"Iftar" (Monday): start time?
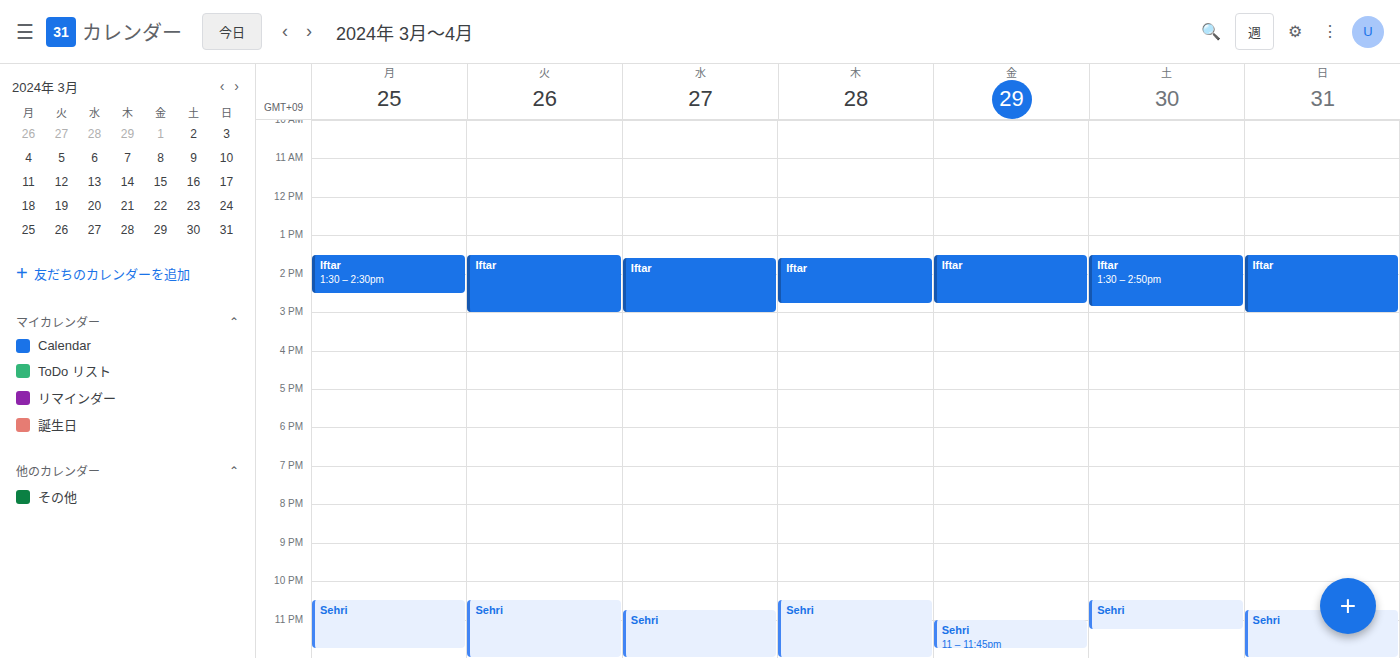
13:30